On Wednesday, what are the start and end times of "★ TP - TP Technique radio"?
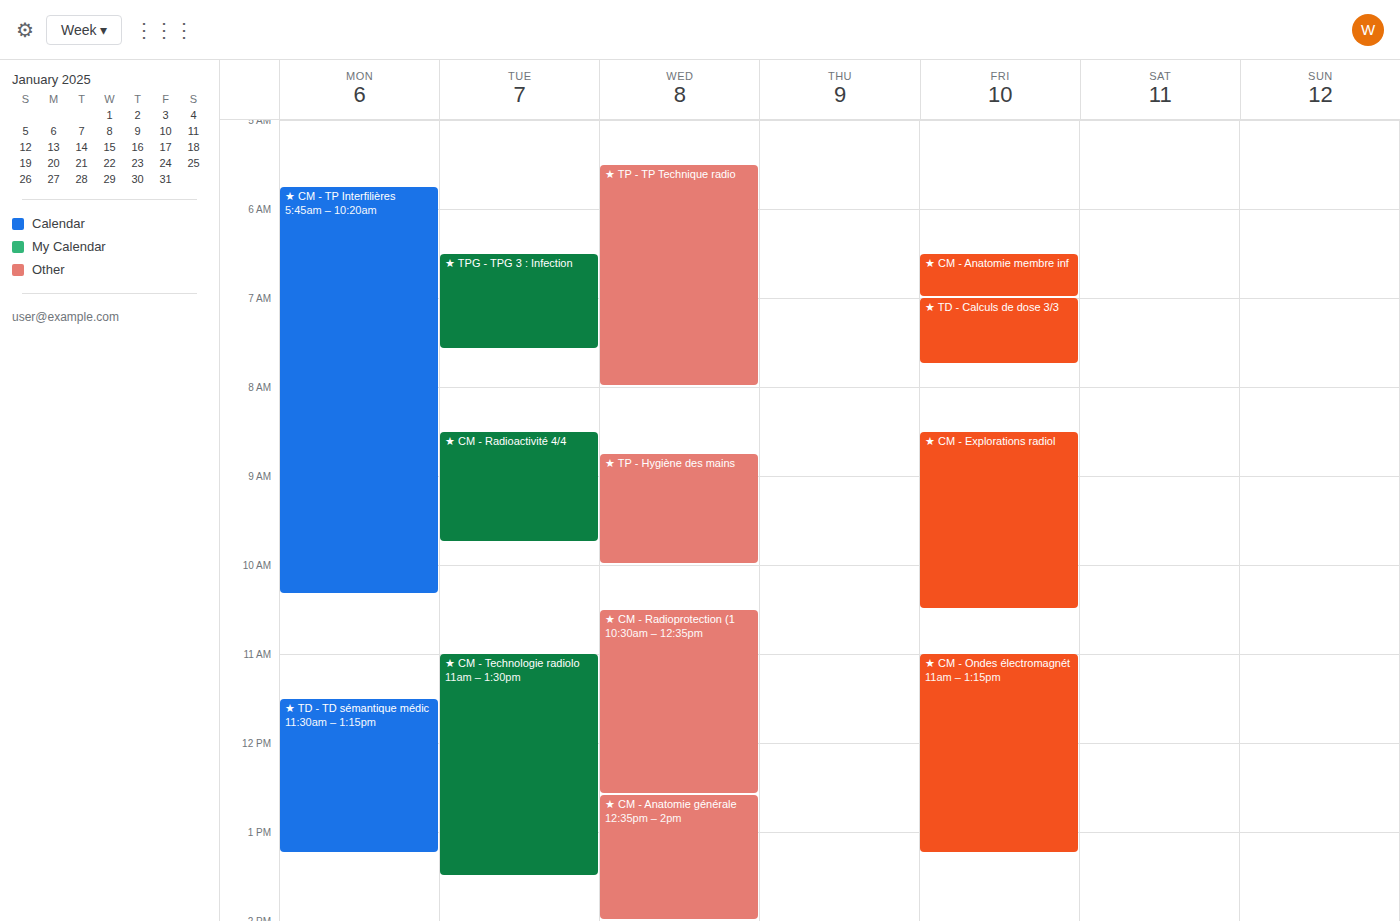
5:30 AM to 8:00 AM